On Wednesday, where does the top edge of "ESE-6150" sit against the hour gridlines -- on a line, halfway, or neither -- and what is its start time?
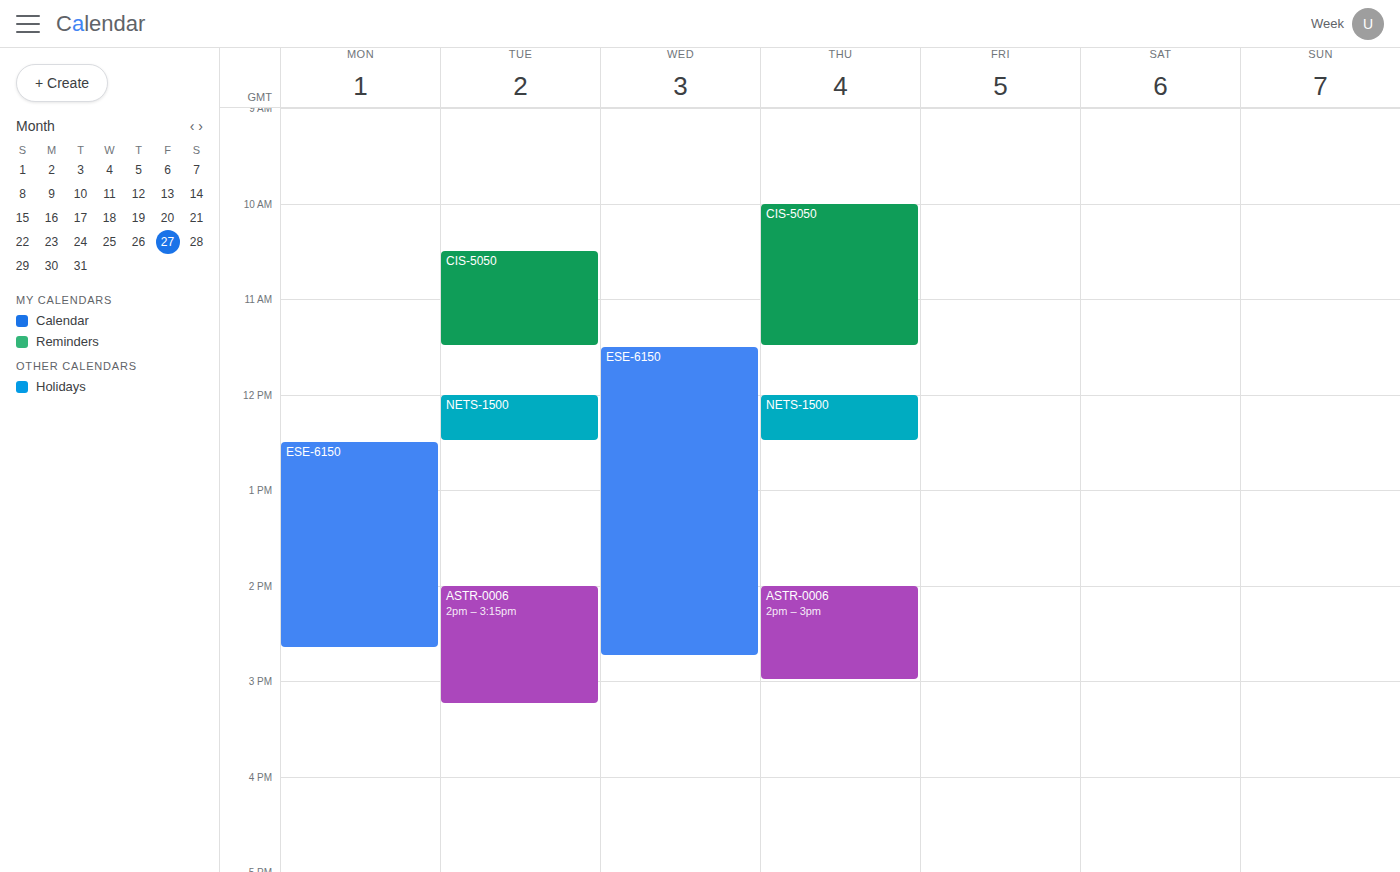
11:30 AM -- halfway between the 11 AM and 12 PM lines.